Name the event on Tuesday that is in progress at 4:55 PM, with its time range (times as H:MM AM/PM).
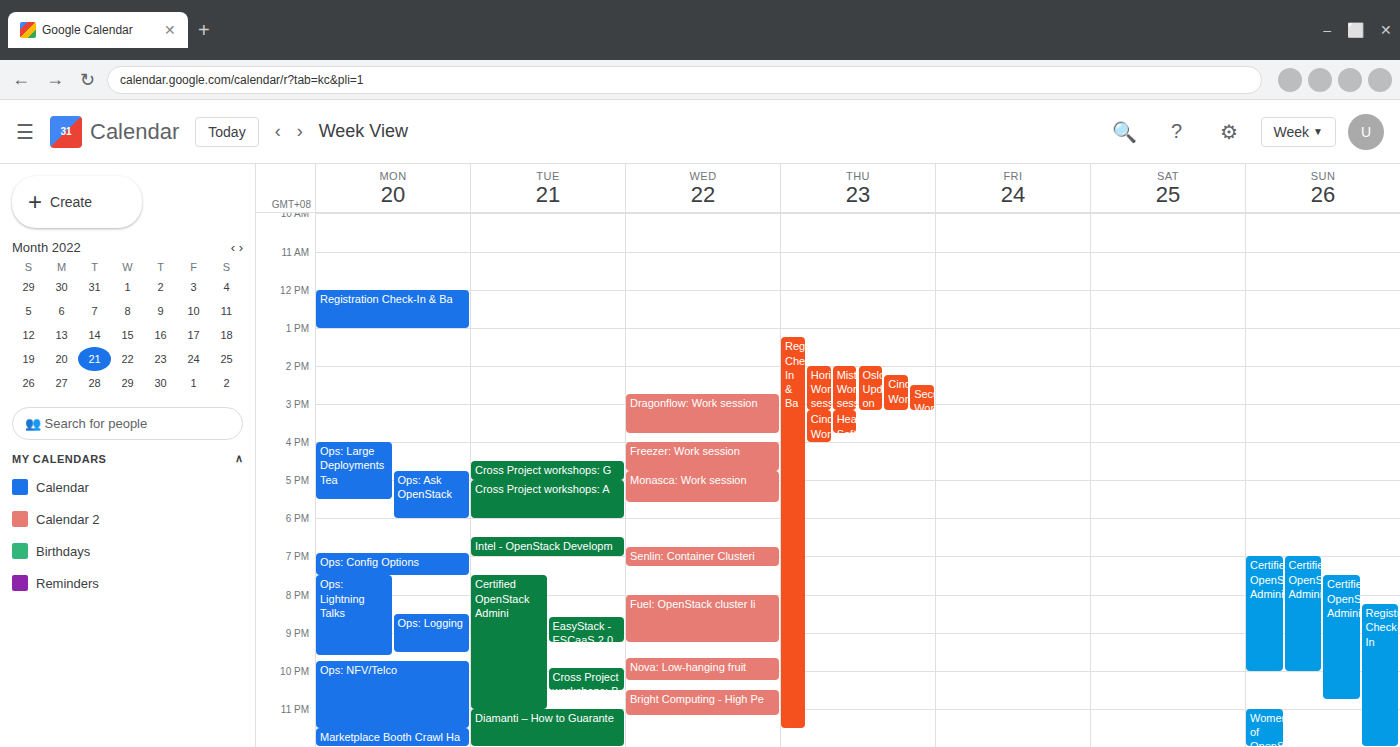
"Cross Project workshops: G", 4:30 PM to 5:00 PM